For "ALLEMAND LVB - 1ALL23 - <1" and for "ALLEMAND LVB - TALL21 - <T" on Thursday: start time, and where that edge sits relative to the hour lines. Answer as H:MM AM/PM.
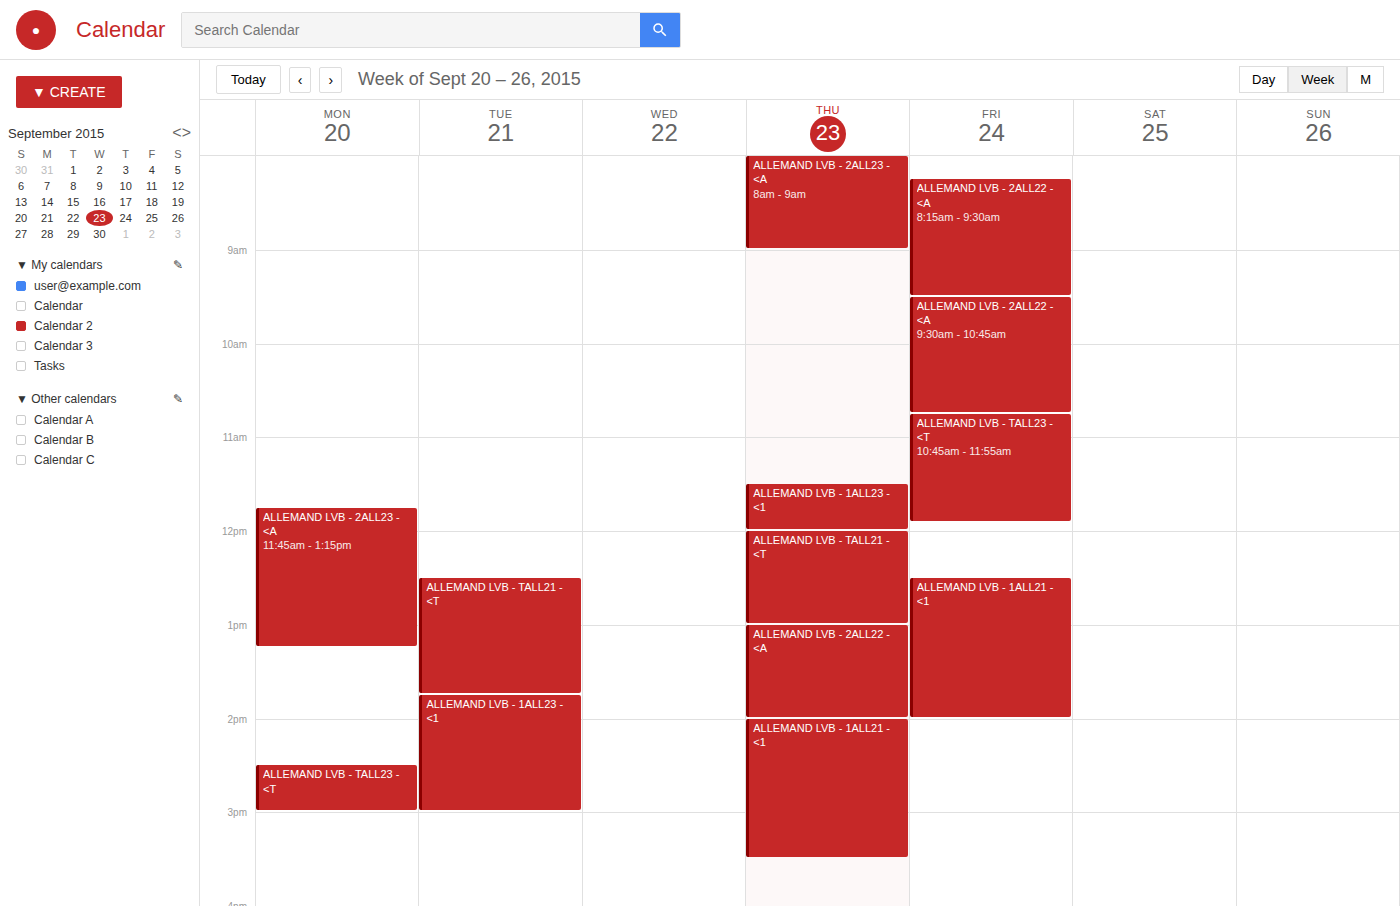
"ALLEMAND LVB - 1ALL23 - <1": 11:30 AM, halfway between the 11 AM and 12 PM lines. "ALLEMAND LVB - TALL21 - <T": 12:00 PM, exactly on the 12 PM line.